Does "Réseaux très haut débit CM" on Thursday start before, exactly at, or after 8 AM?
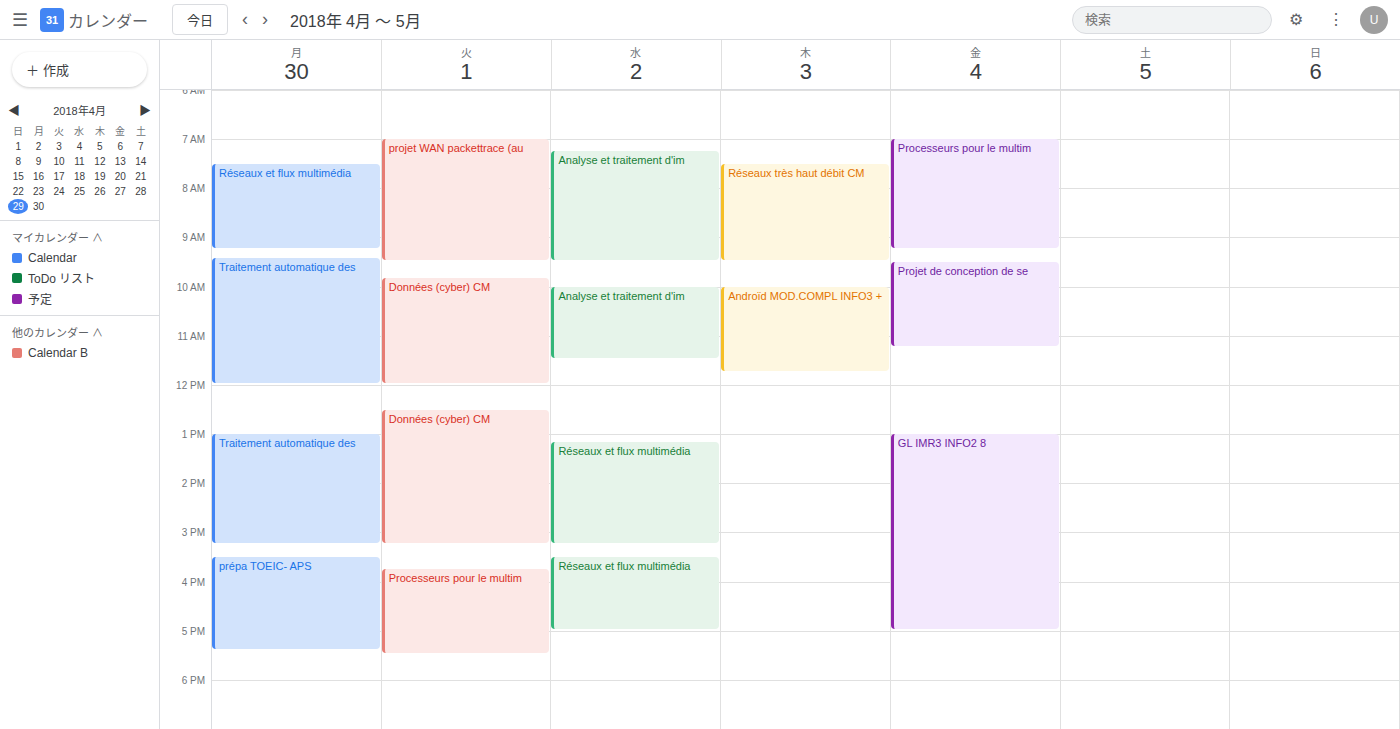
7:30 AM -- before 8 AM, 30 minutes above the 8 AM line.